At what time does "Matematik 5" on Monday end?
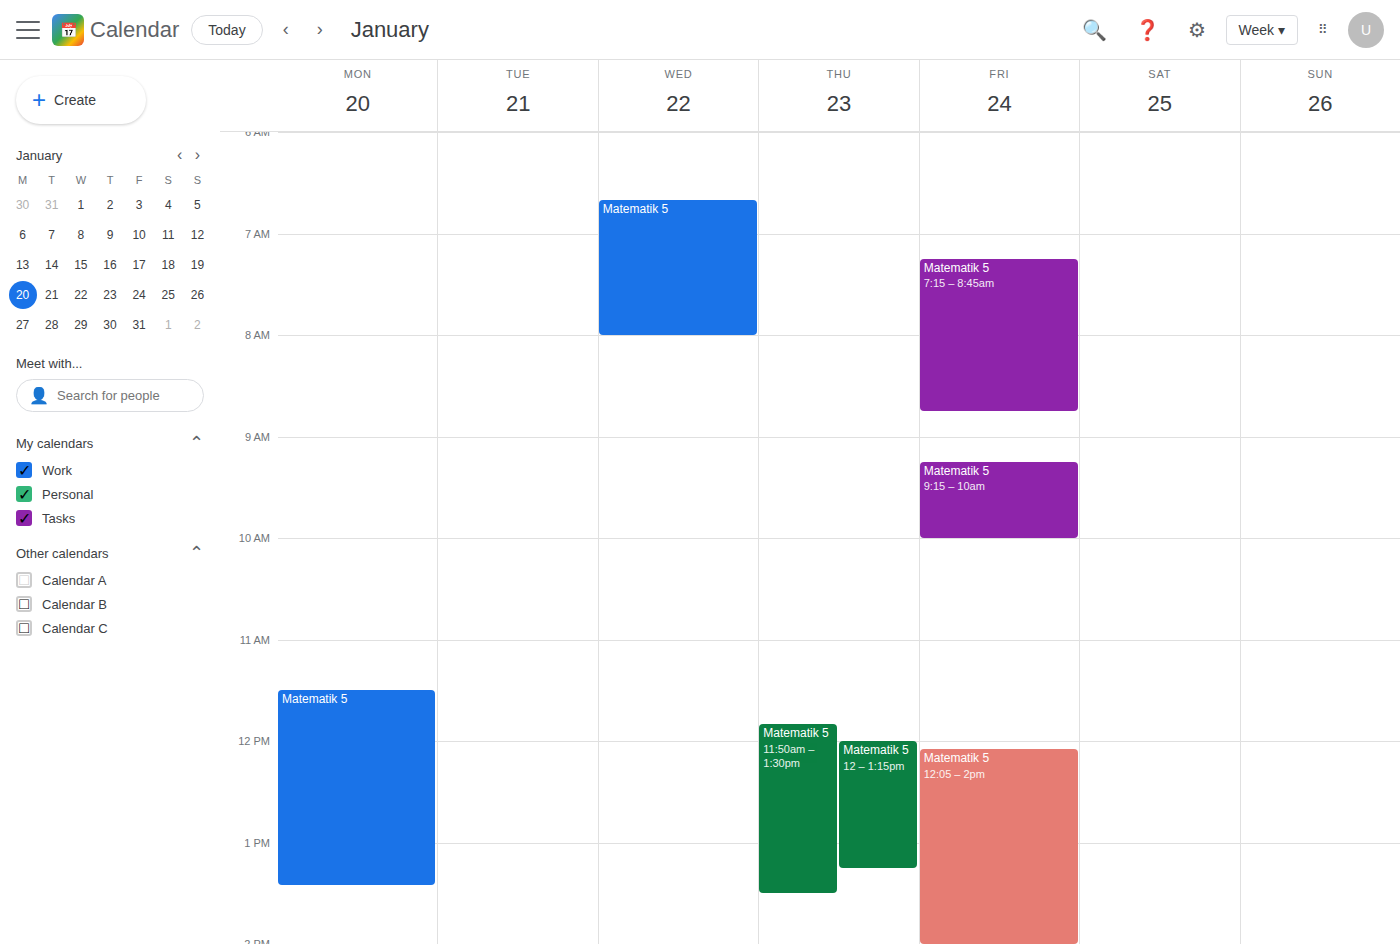
1:25 PM